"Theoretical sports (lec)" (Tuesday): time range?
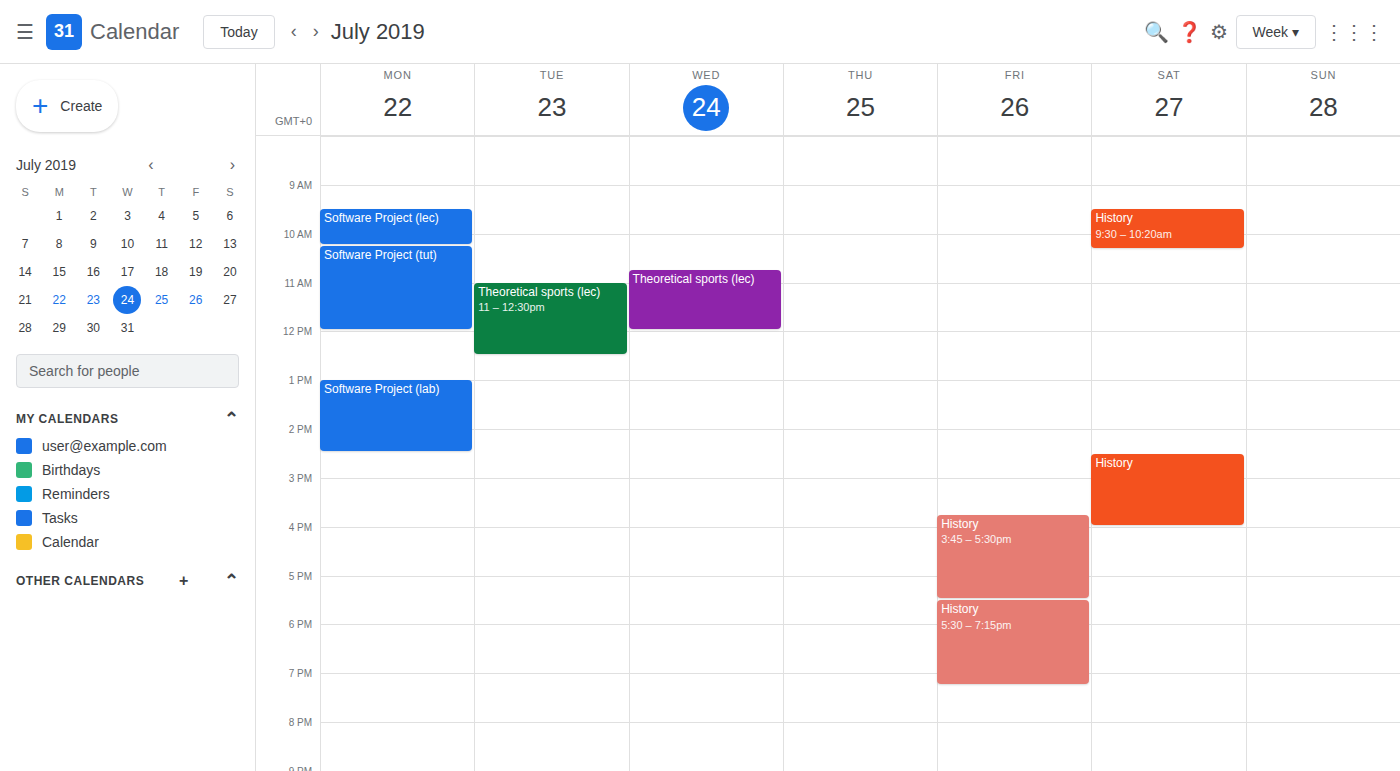
11:00 AM to 12:30 PM